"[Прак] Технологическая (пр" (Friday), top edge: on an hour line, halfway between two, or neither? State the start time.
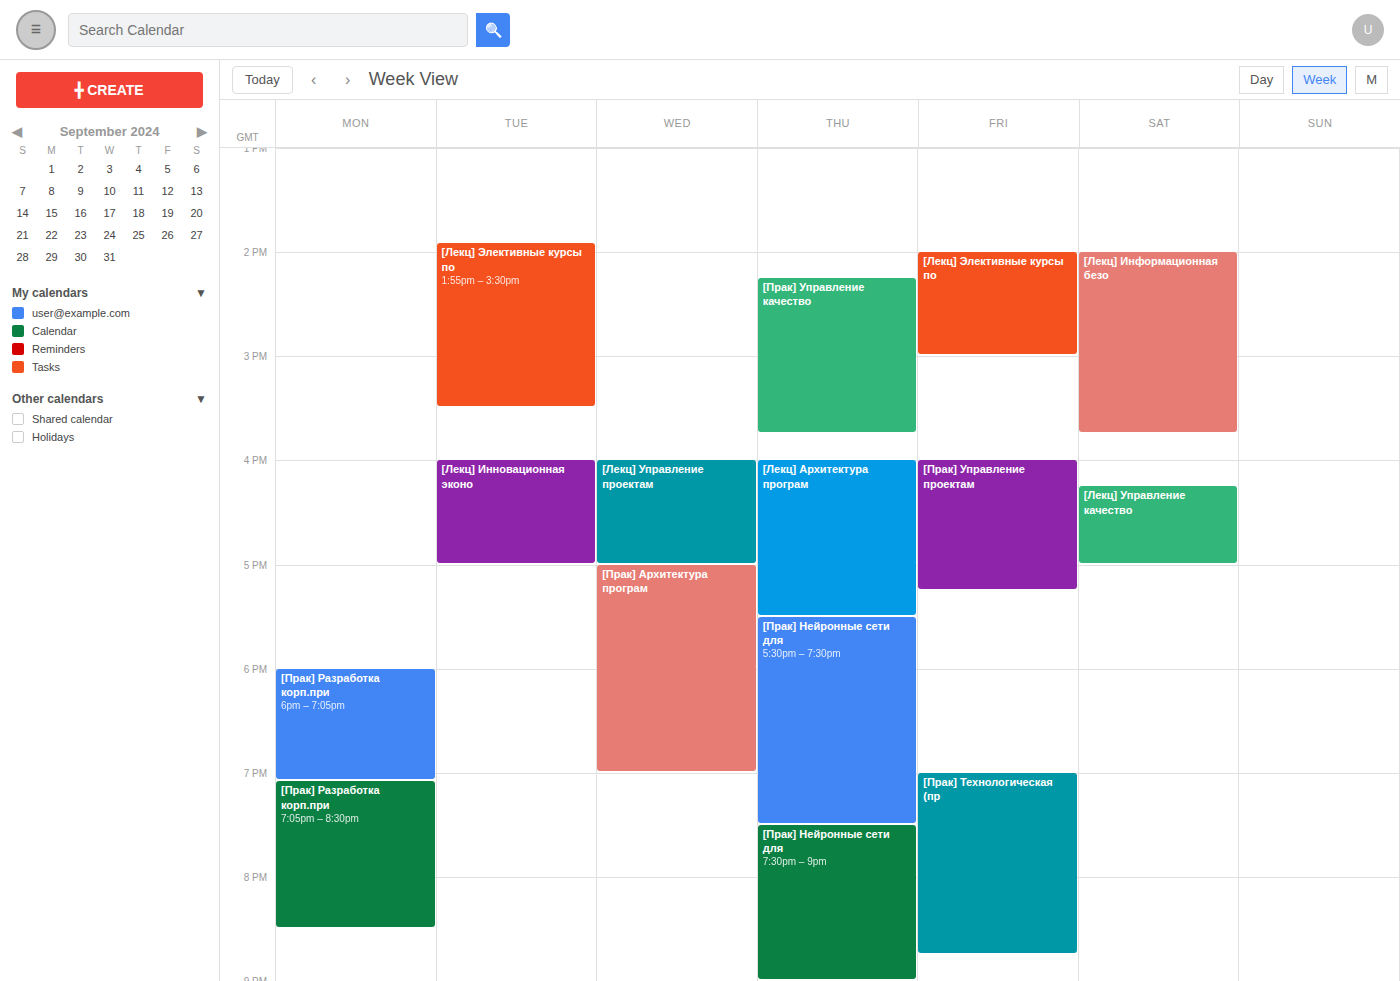
7:00 PM -- exactly on the 7 PM line.